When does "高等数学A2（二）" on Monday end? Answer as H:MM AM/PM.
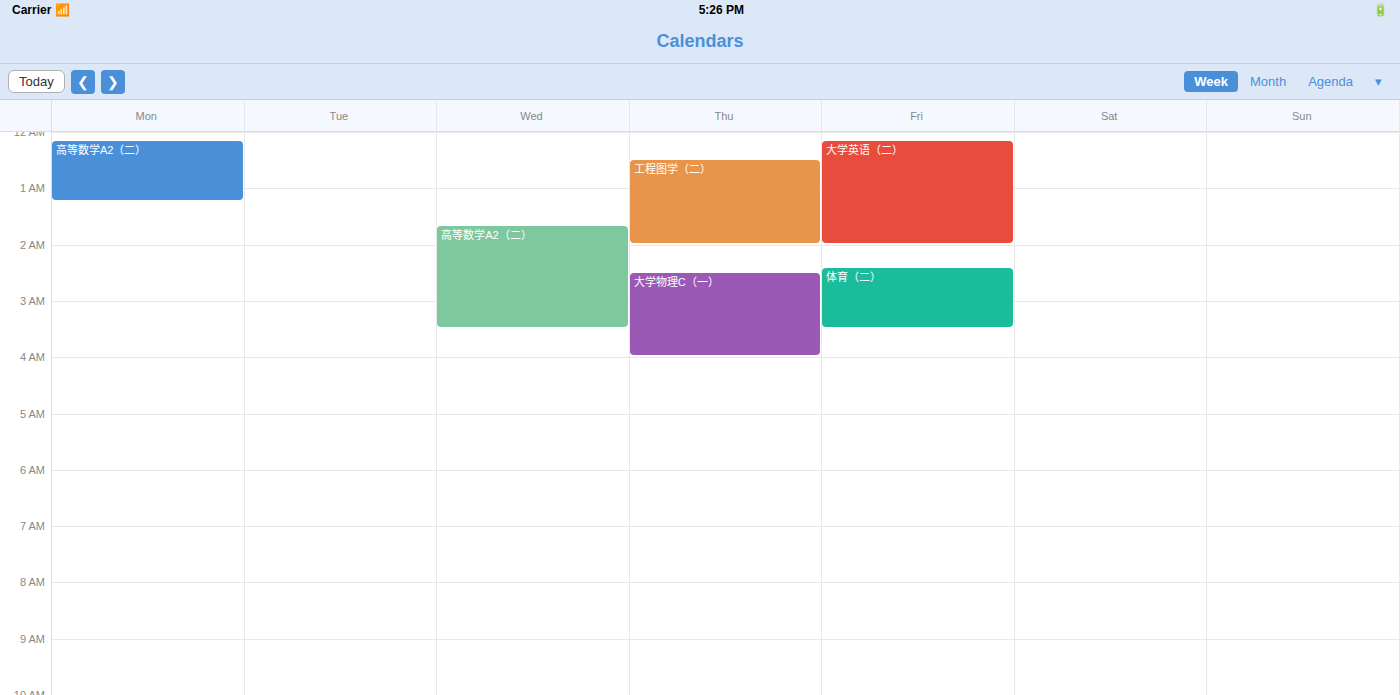
1:15 AM